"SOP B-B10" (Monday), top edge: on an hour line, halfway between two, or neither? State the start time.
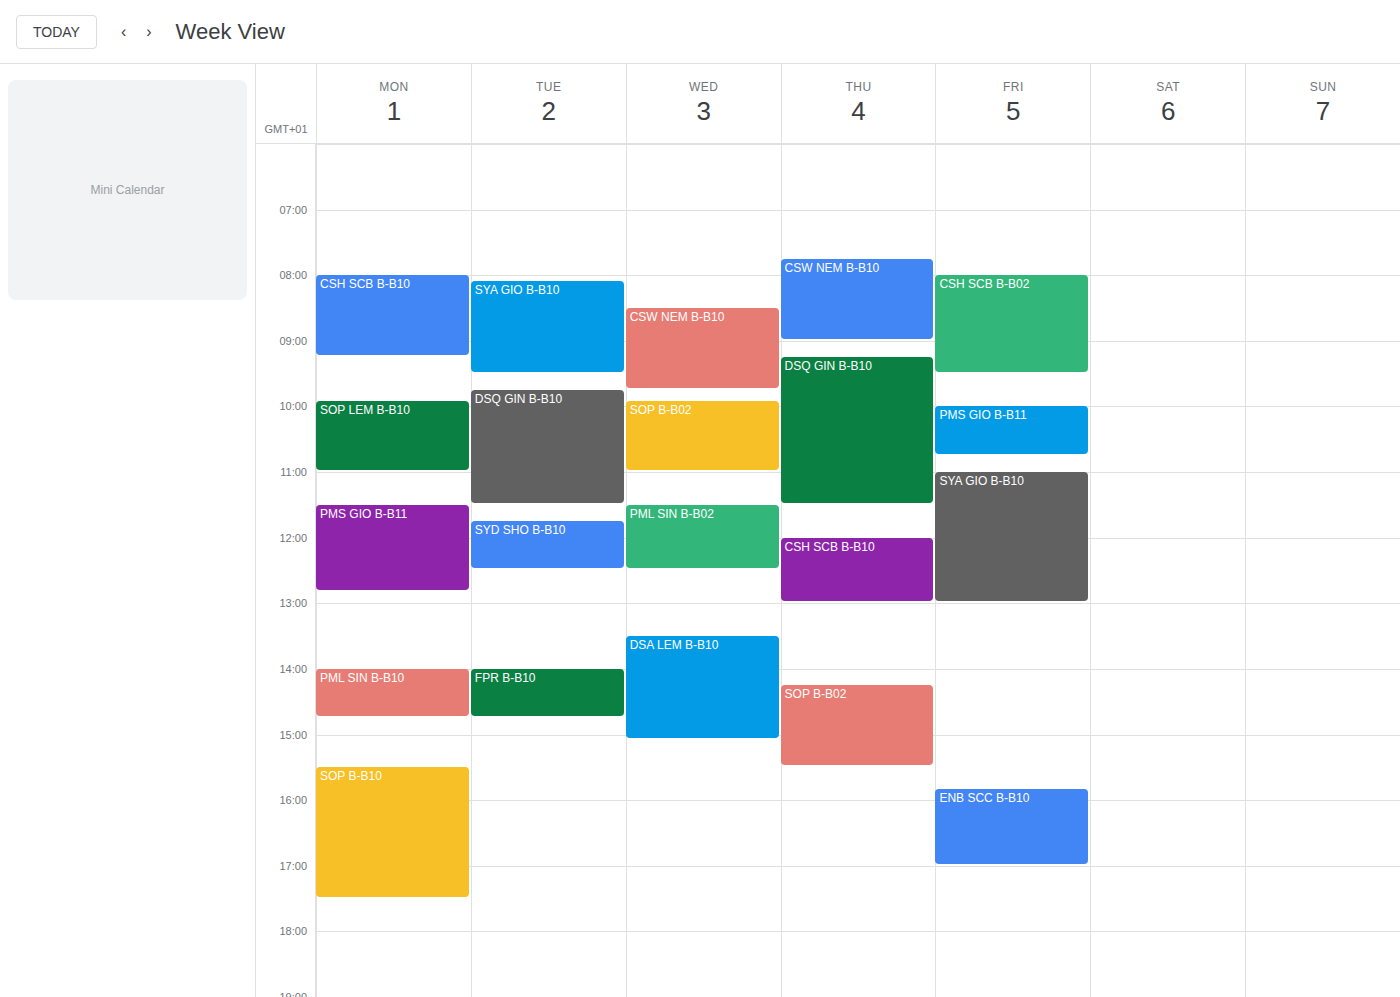
3:30 PM -- halfway between the 3 PM and 4 PM lines.